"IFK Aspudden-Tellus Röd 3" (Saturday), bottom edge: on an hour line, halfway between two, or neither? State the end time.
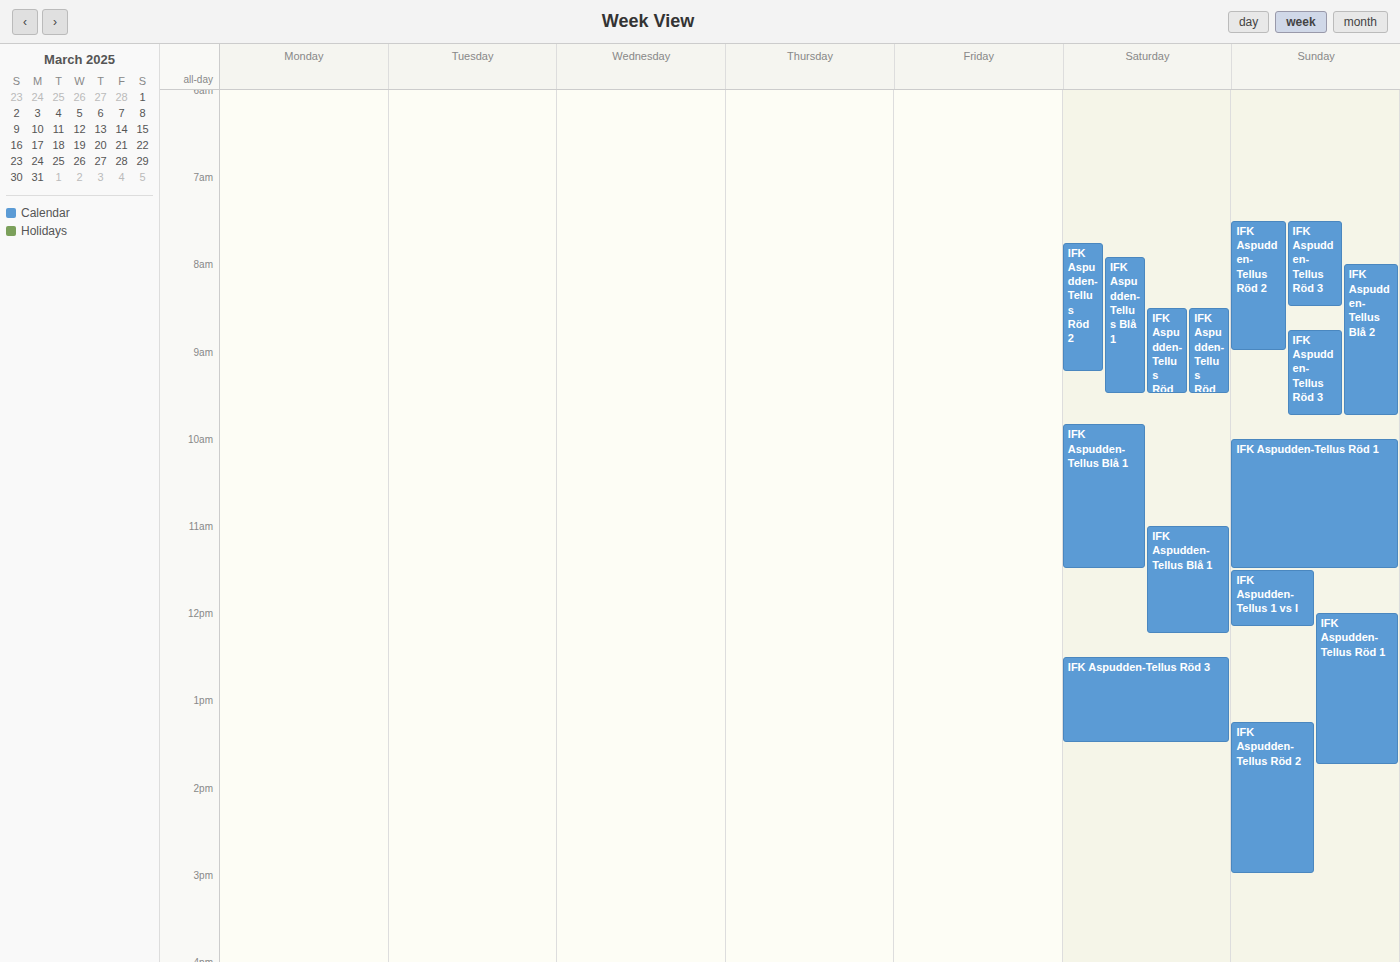
1:30 PM -- halfway between the 1 PM and 2 PM lines.